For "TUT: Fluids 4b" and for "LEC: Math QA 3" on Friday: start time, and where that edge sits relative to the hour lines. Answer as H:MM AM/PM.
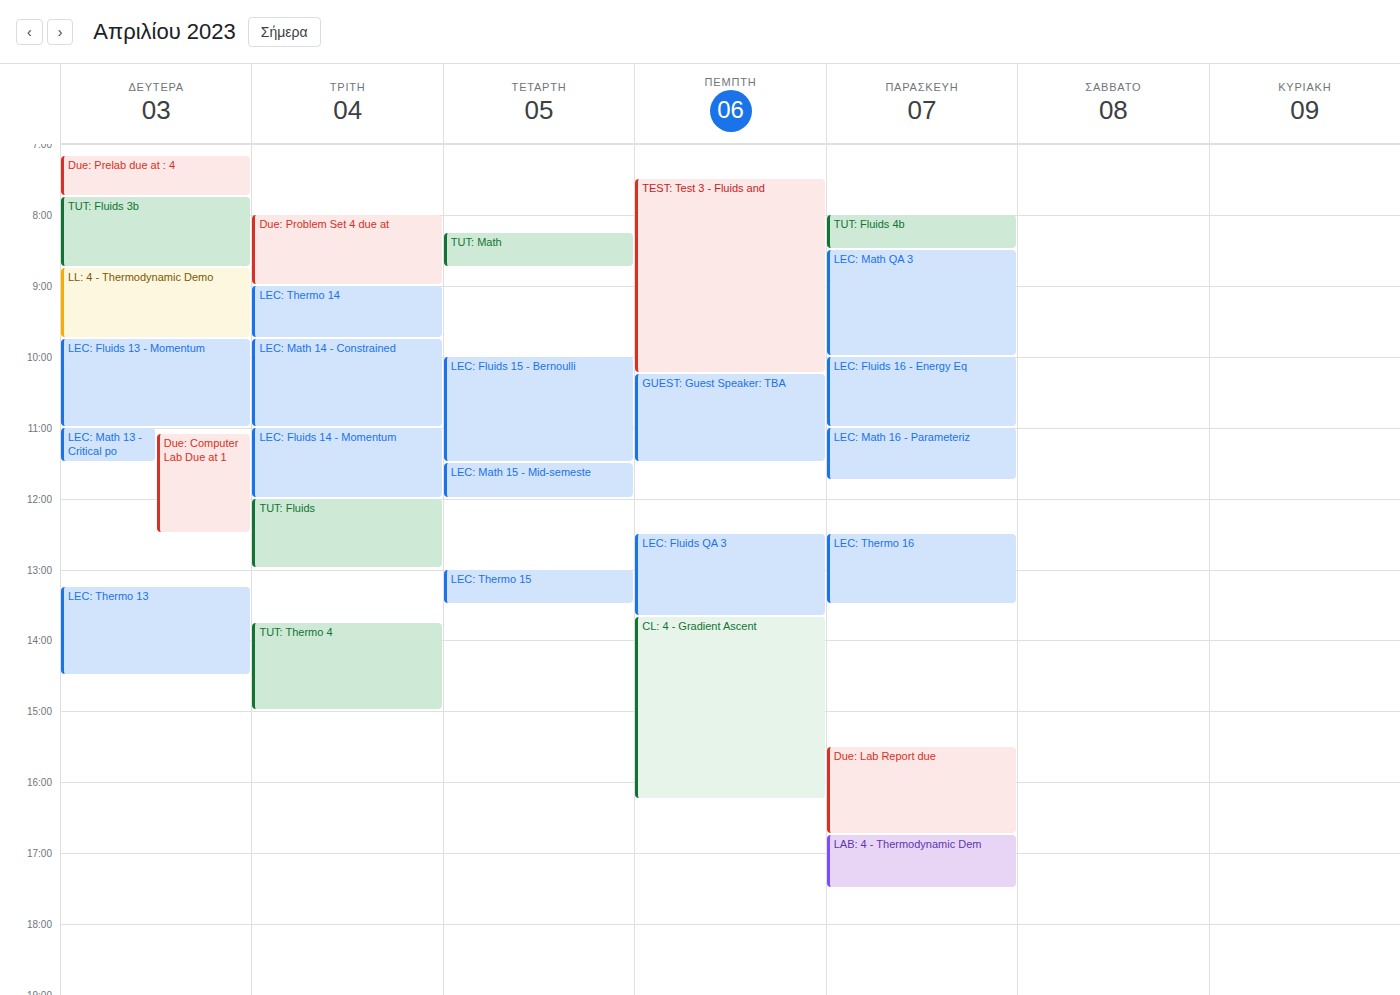
"TUT: Fluids 4b": 8:00 AM, exactly on the 8 AM line. "LEC: Math QA 3": 8:30 AM, halfway between the 8 AM and 9 AM lines.